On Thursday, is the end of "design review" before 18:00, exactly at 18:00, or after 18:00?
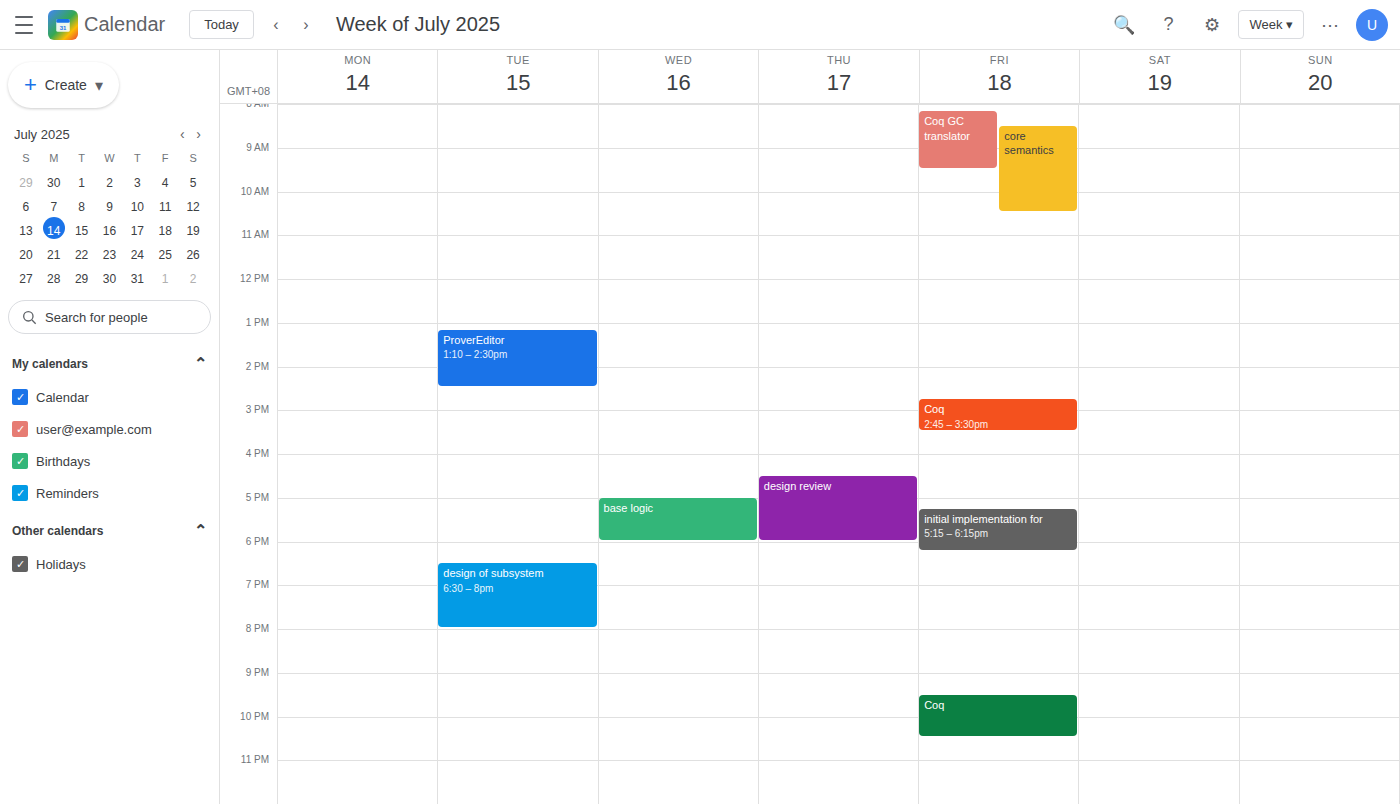
18:00 -- exactly at 18:00, on the 18:00 line.